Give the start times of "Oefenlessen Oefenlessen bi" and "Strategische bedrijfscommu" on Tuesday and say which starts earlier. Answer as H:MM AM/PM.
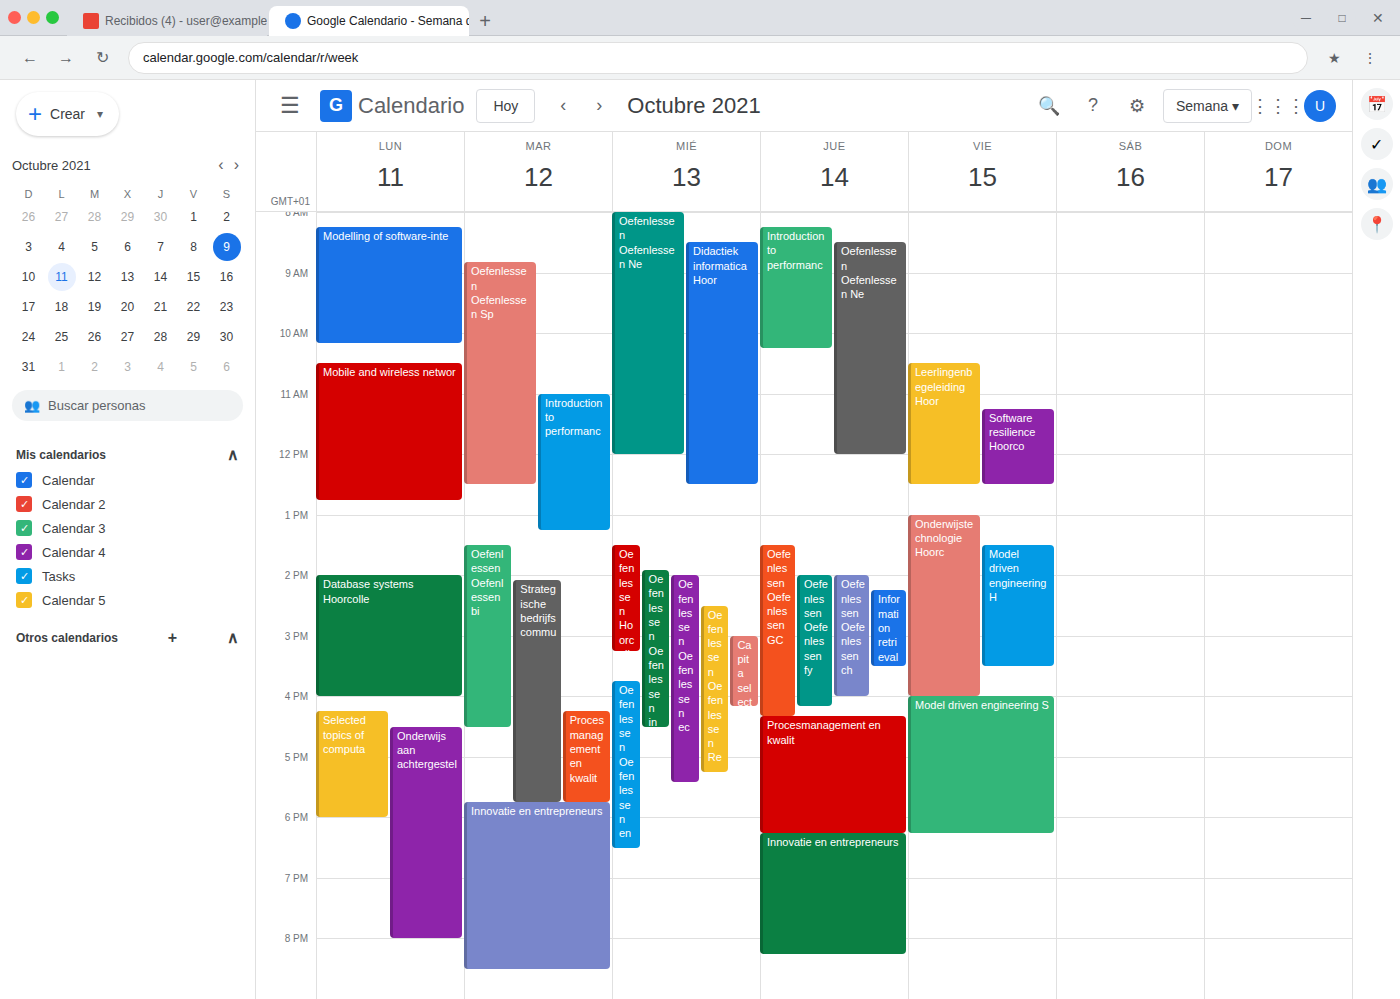
"Oefenlessen Oefenlessen bi" 1:30 PM; "Strategische bedrijfscommu" 2:05 PM.